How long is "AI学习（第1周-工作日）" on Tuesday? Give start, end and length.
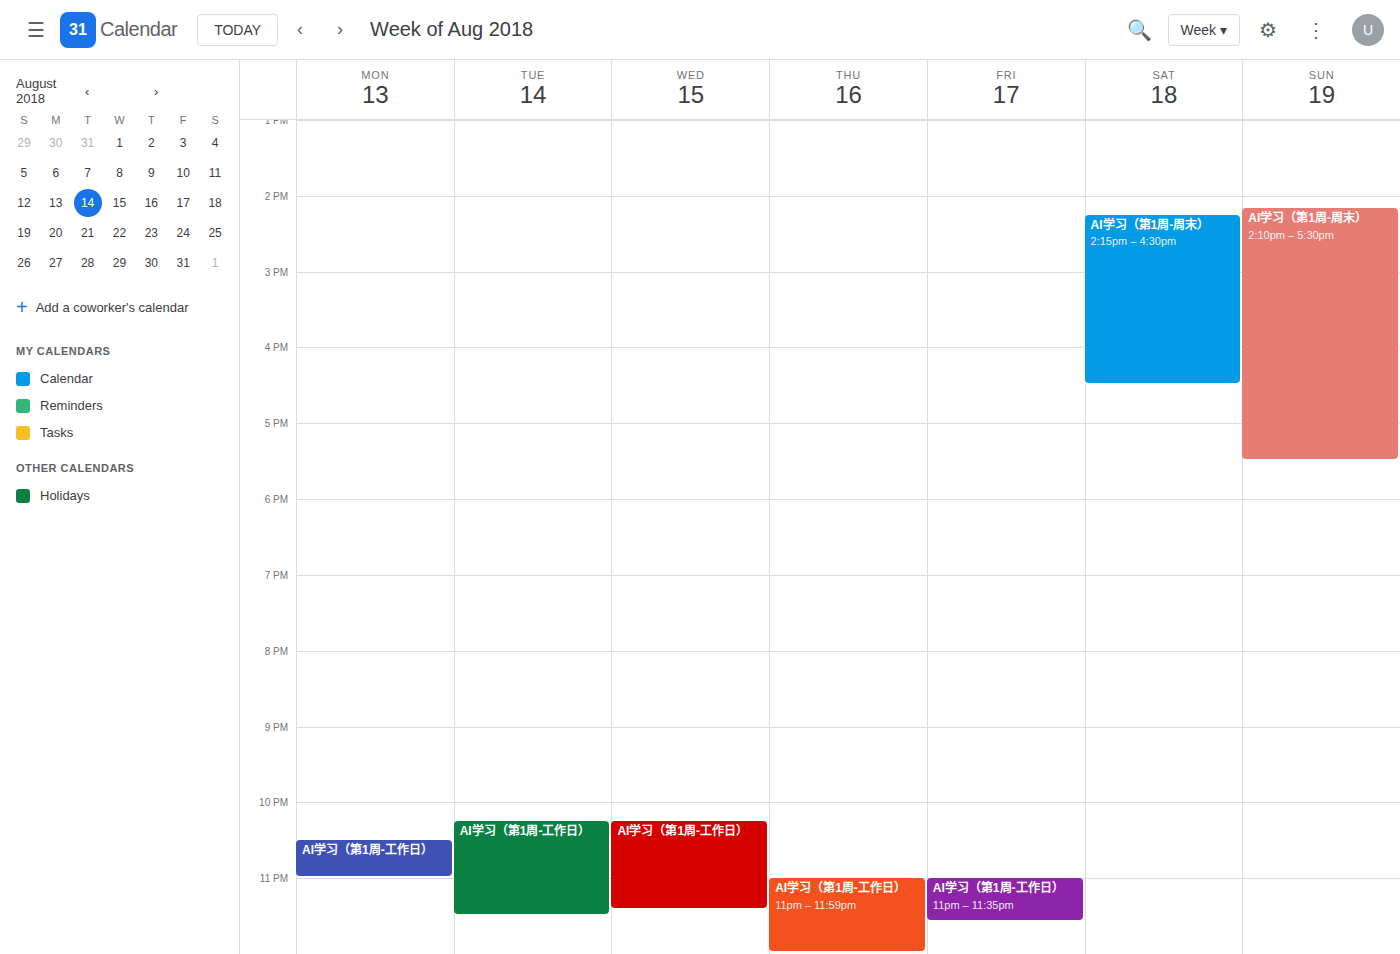
22:15 to 23:30, 1 hour 15 minutes